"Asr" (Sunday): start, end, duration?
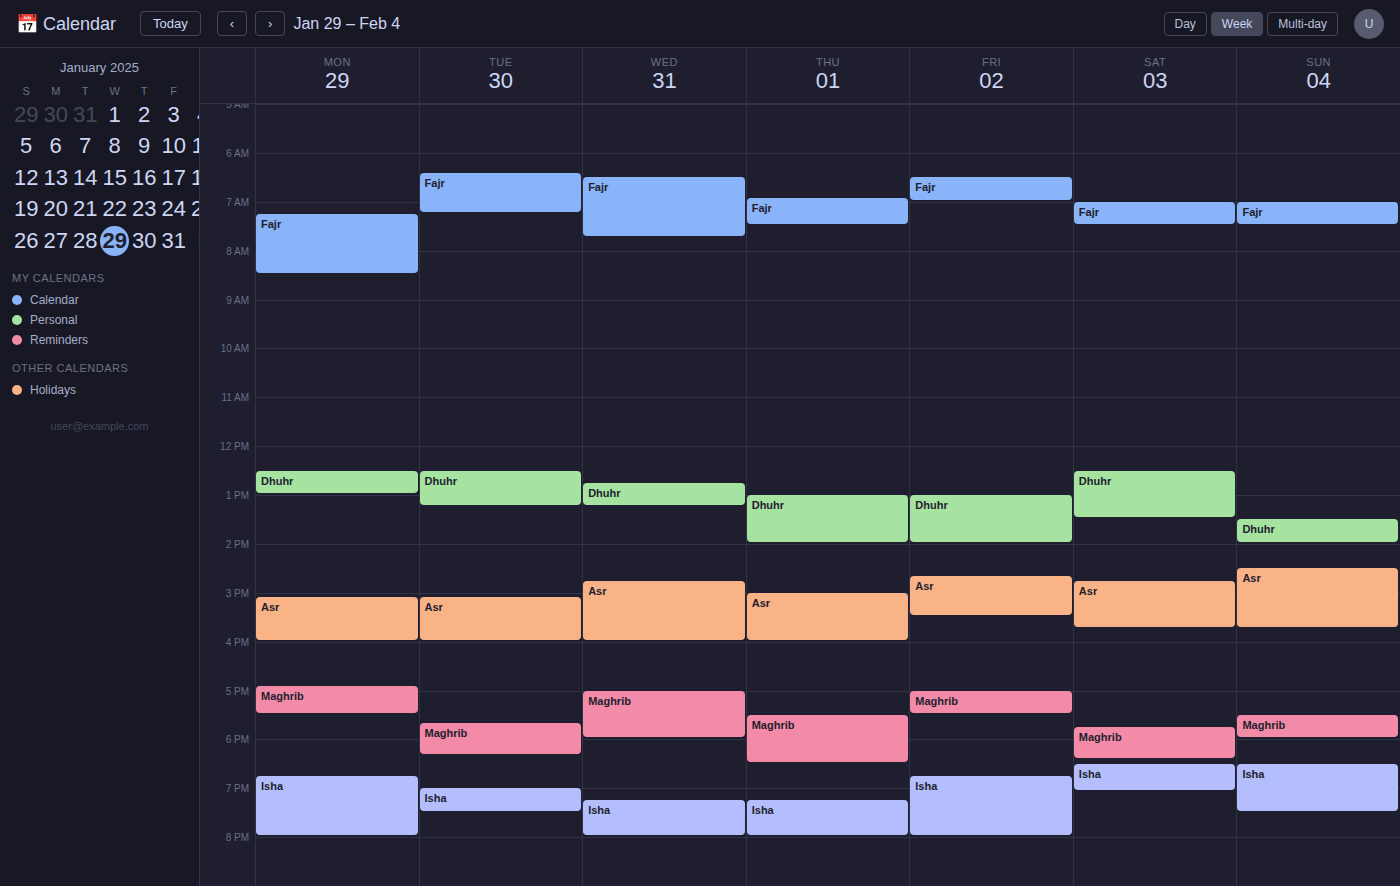
2:30 PM to 3:45 PM, 1 hour 15 minutes